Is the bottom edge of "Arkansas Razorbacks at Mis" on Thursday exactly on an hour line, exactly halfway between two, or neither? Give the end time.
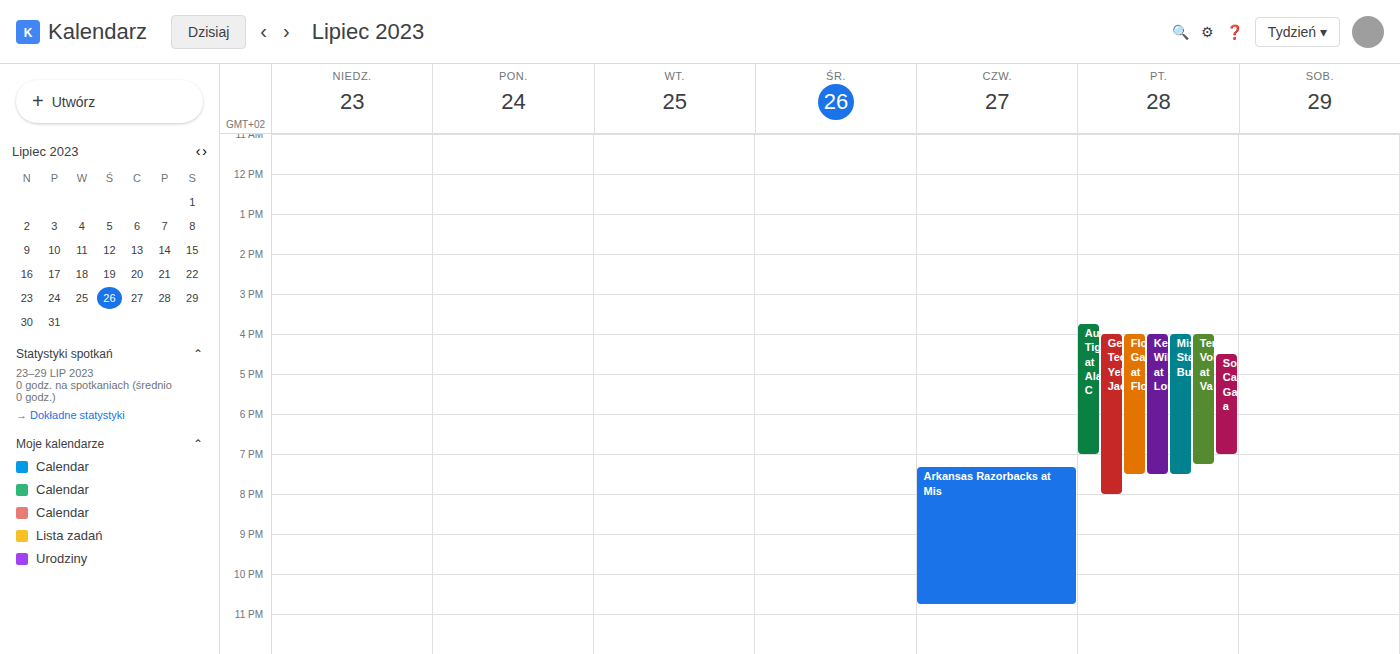
10:45 PM -- neither: three quarters of the way from the 10 PM line to the 11 PM line.